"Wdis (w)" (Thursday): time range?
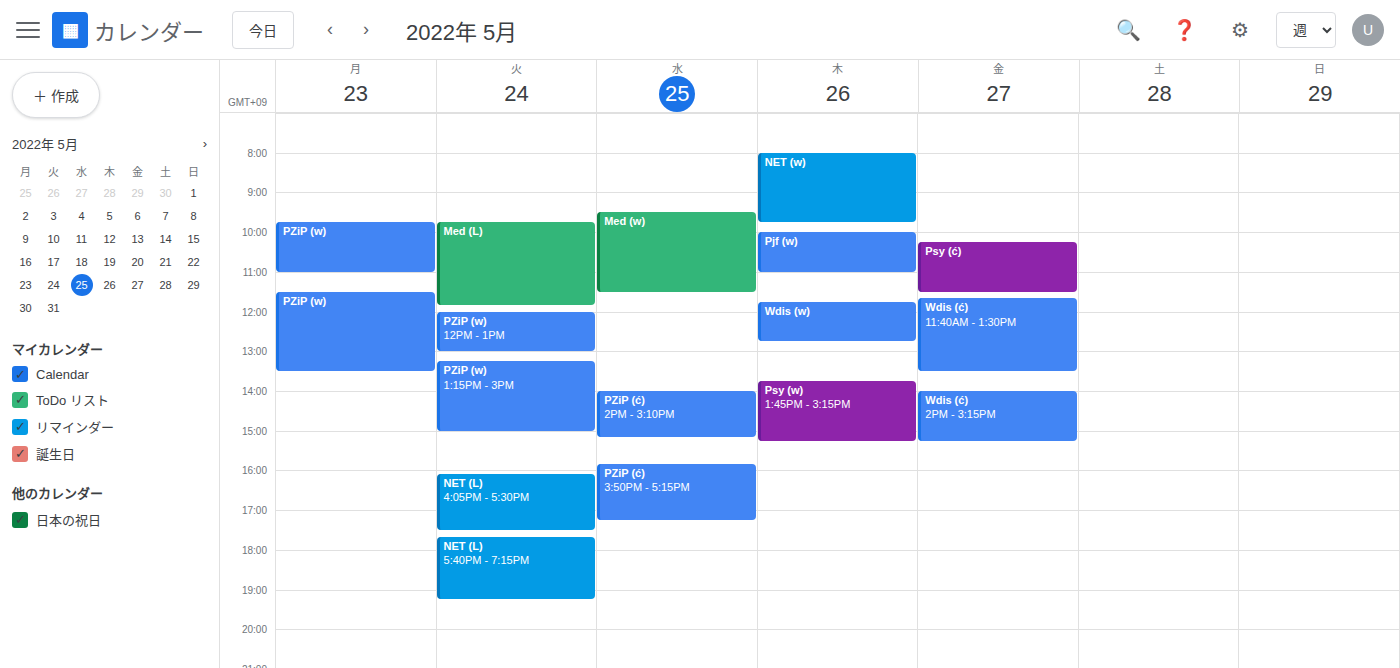
11:45 to 12:45